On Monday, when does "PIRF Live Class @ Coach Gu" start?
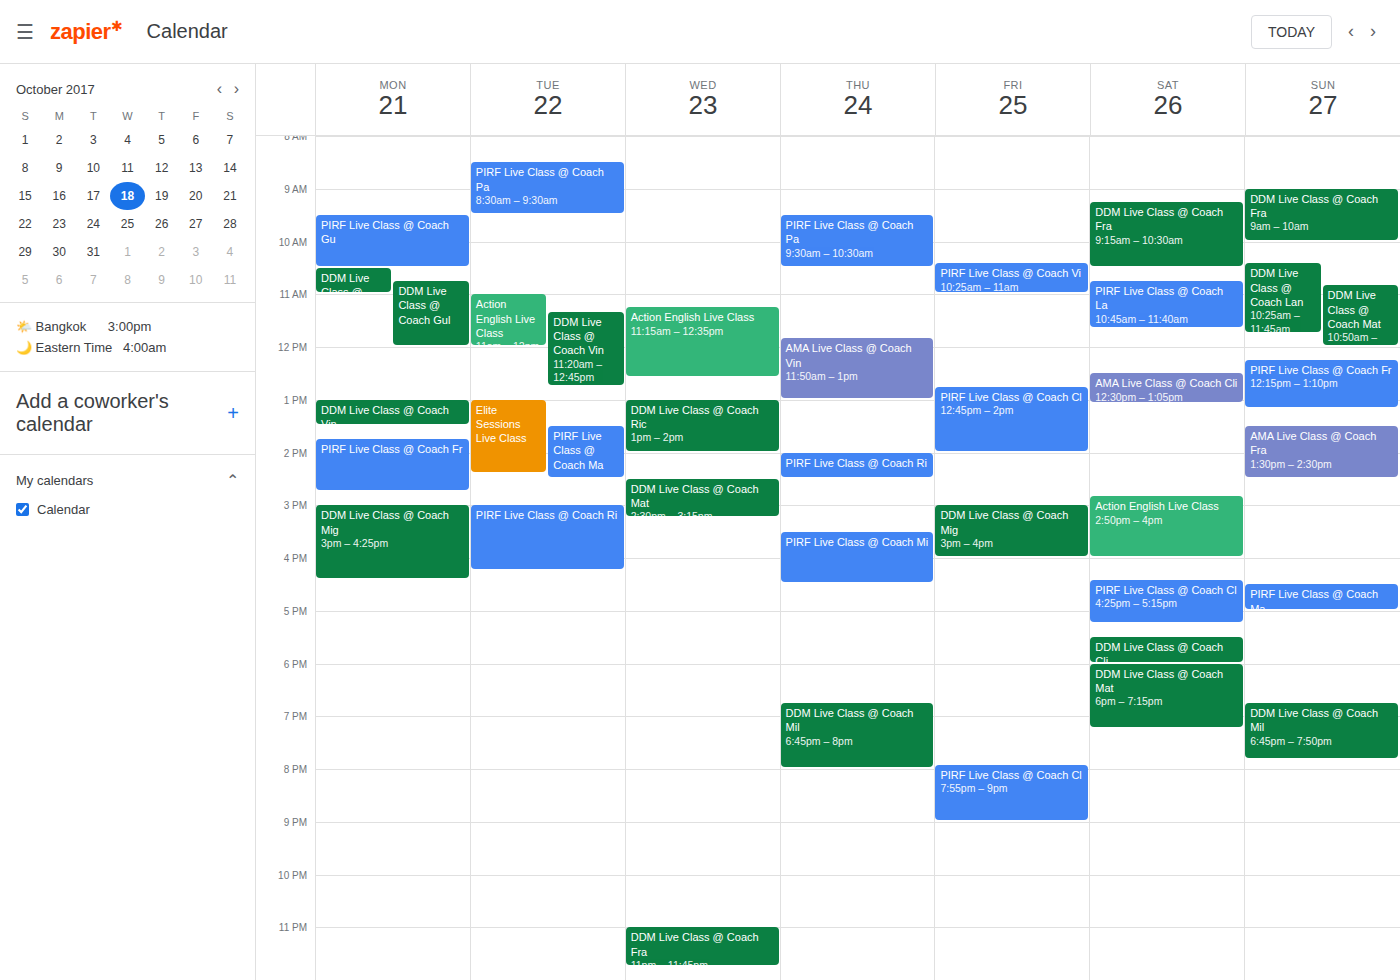
9:30 AM